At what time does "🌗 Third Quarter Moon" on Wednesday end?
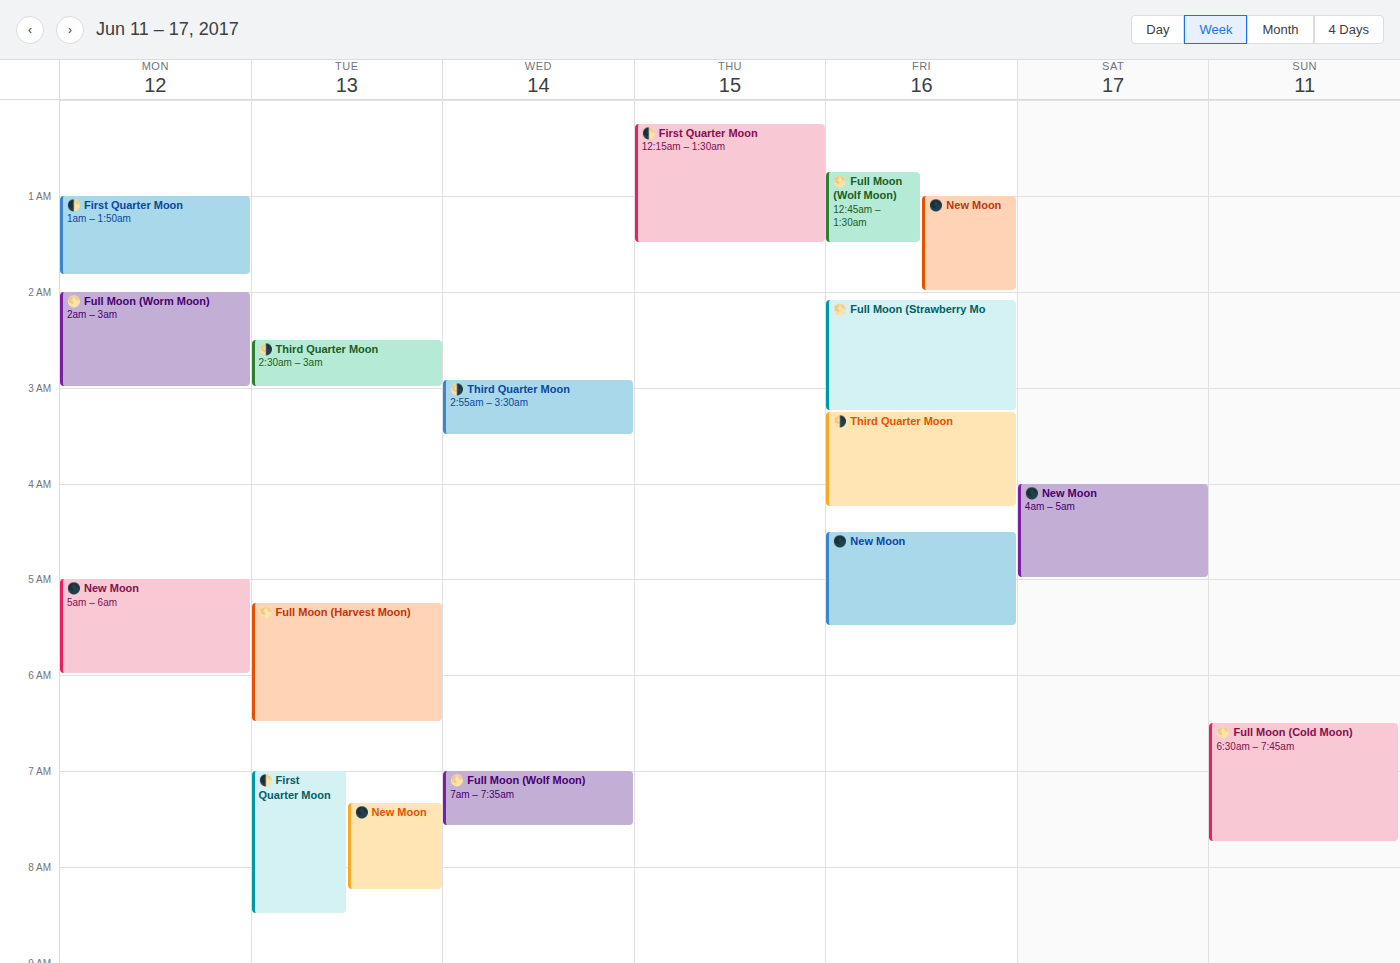
3:30 AM